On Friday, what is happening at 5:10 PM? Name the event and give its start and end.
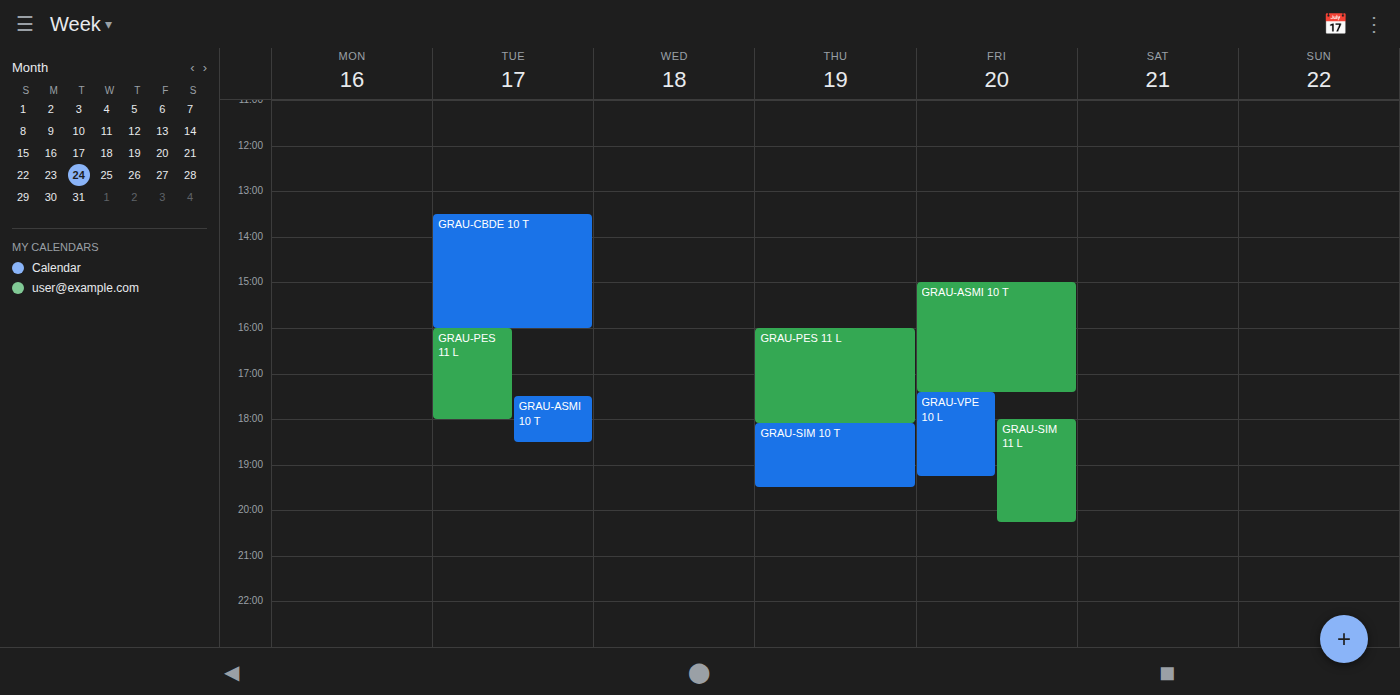
"GRAU-ASMI 10 T", 3:00 PM to 5:25 PM